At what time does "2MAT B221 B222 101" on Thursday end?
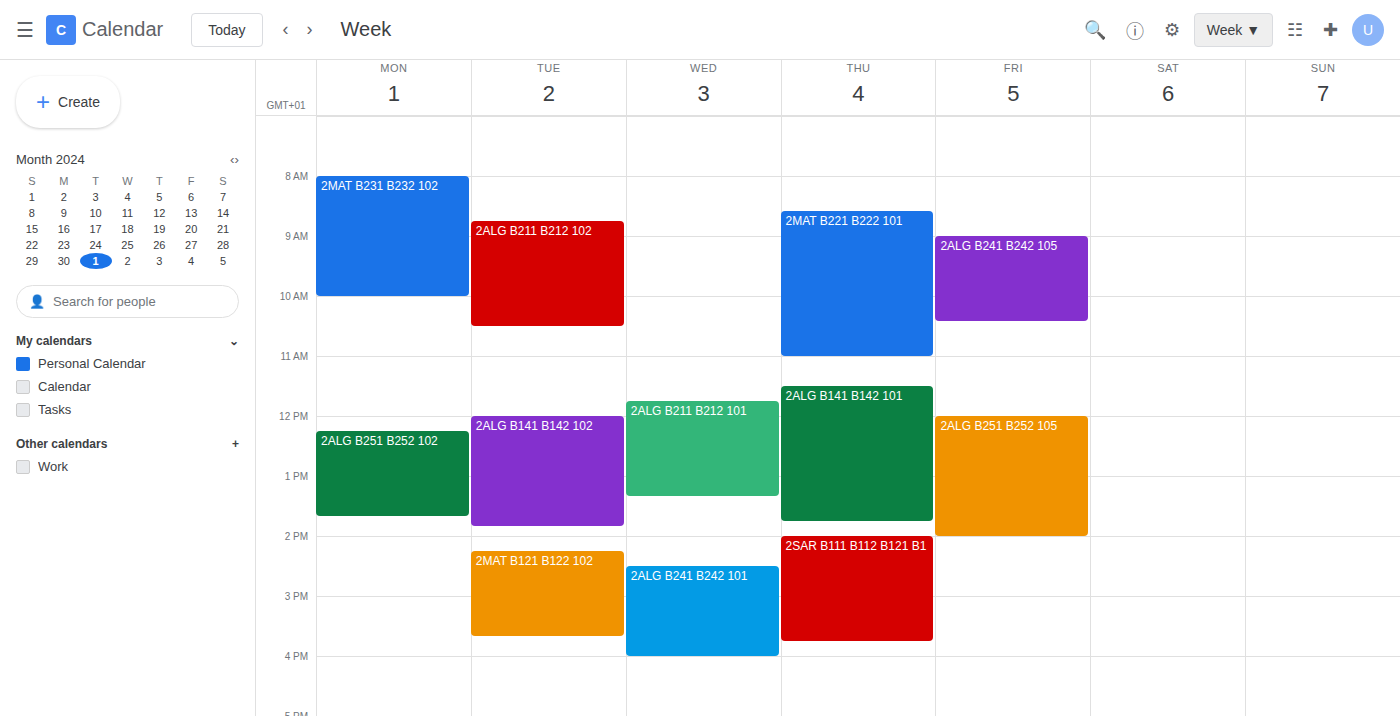
11:00